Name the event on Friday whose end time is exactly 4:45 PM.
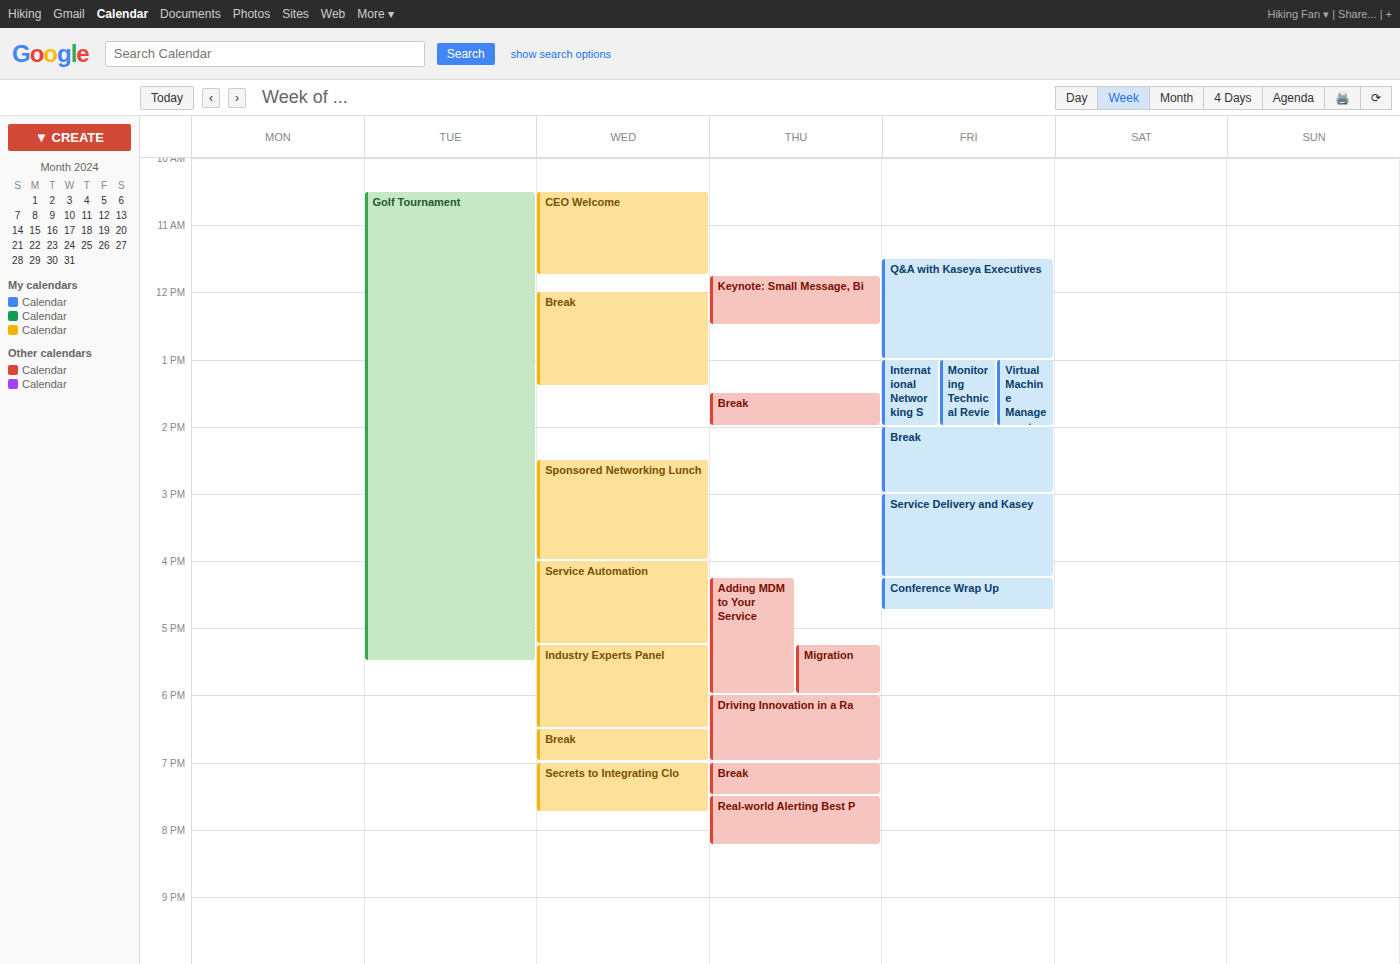
"Conference Wrap Up"